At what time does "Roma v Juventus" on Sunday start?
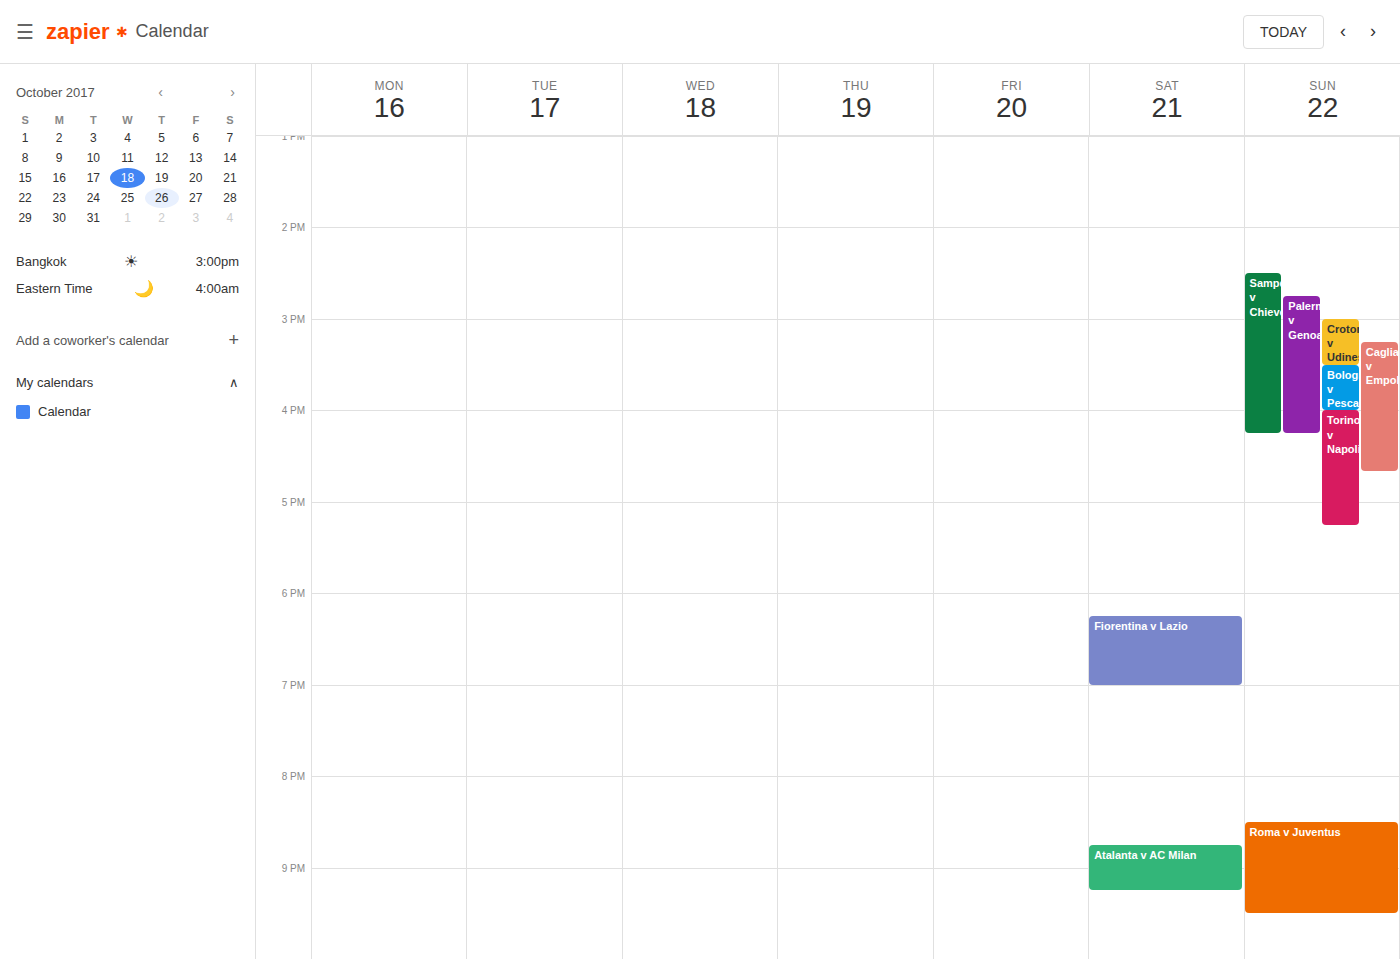
8:30 PM